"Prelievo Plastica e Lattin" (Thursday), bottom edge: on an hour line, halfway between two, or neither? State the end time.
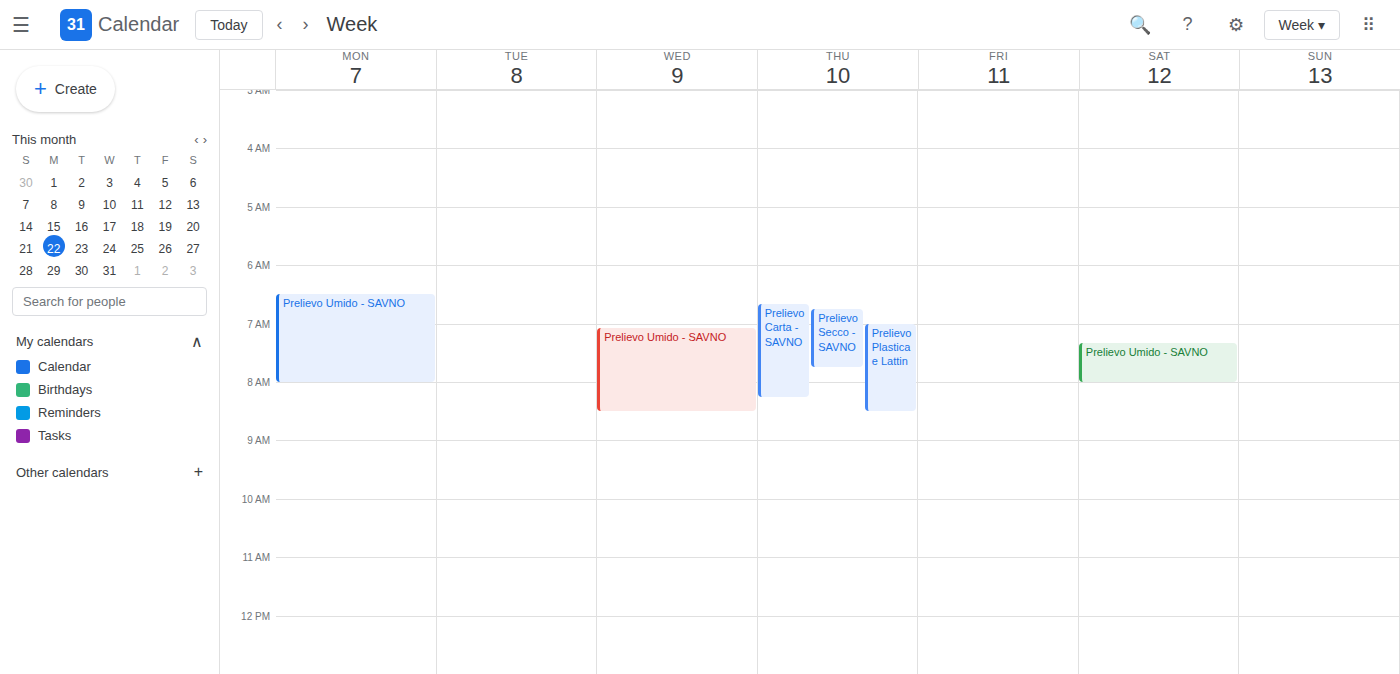
8:30 AM -- halfway between the 8 AM and 9 AM lines.